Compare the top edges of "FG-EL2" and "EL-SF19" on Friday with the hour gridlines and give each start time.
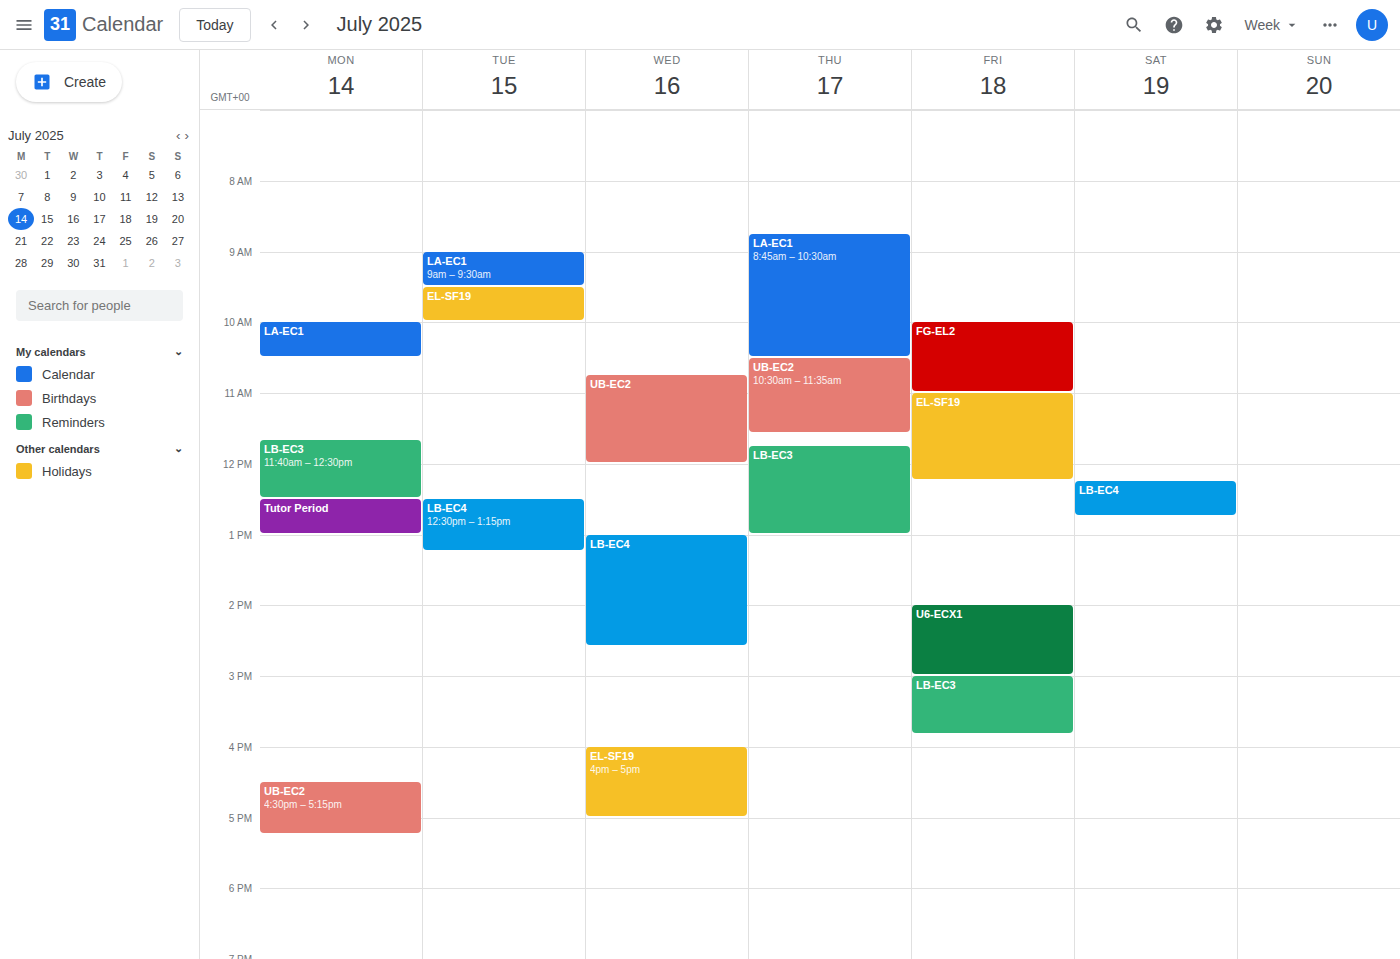
"FG-EL2": 10:00 AM, exactly on the 10 AM line. "EL-SF19": 11:00 AM, exactly on the 11 AM line.